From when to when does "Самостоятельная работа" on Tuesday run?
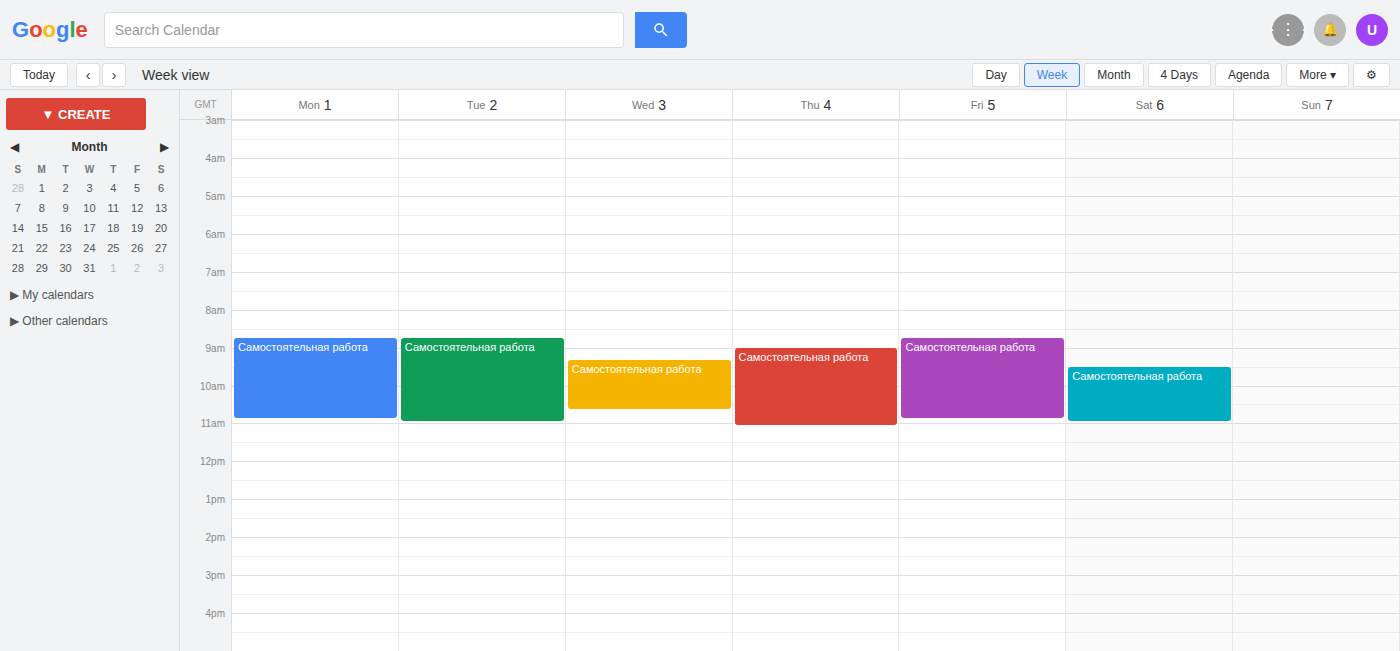
8:45 AM to 11:00 AM